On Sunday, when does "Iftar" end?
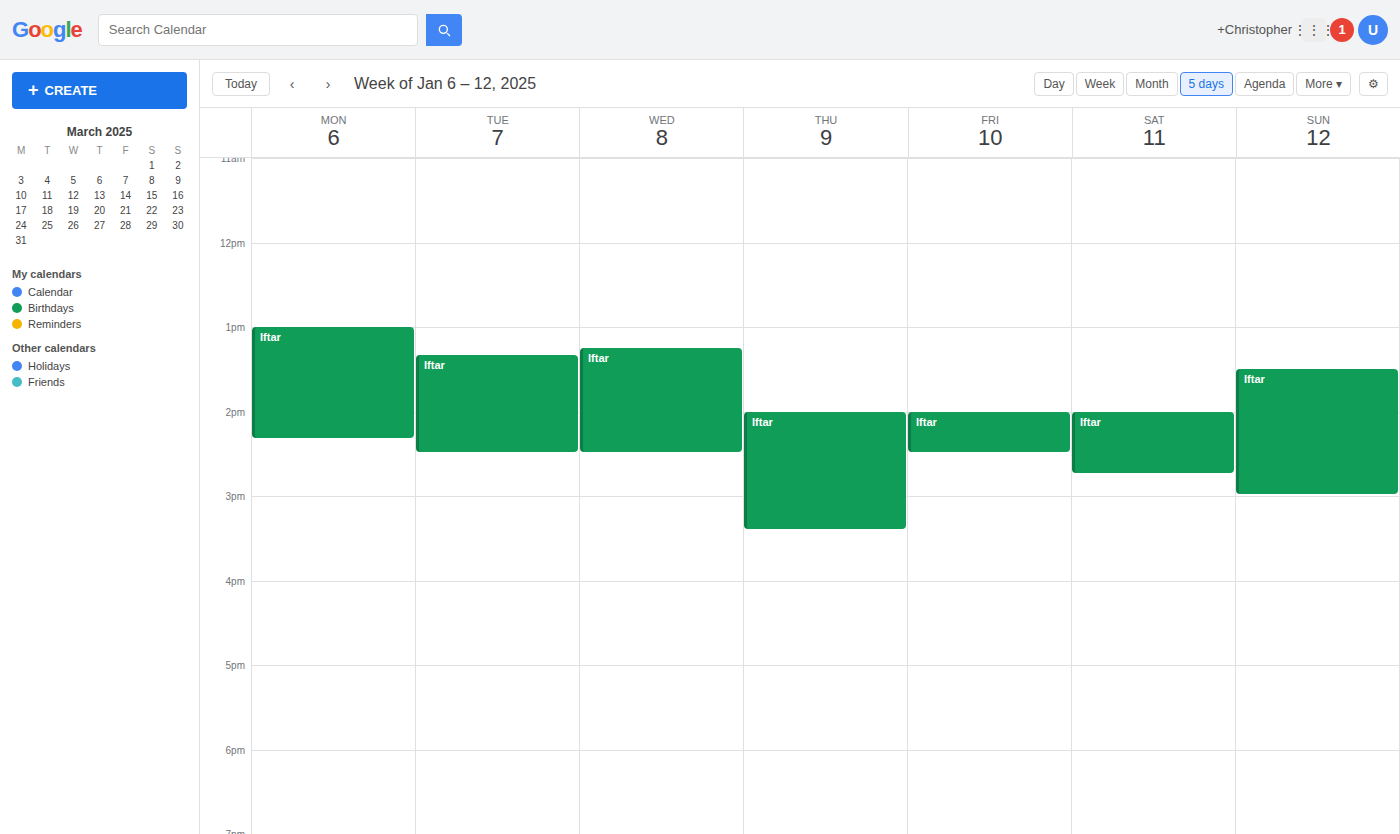
3:00 PM